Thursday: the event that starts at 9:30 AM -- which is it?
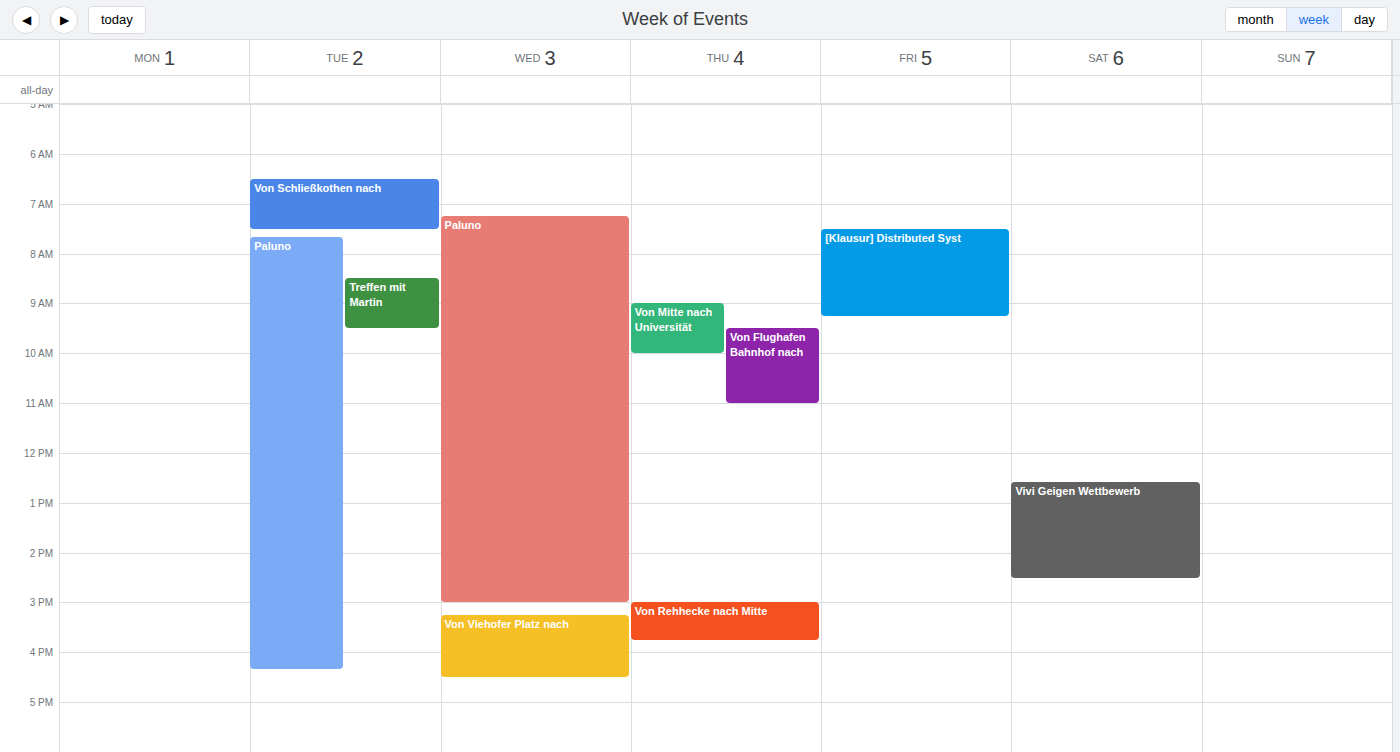
"Von Flughafen Bahnhof nach"